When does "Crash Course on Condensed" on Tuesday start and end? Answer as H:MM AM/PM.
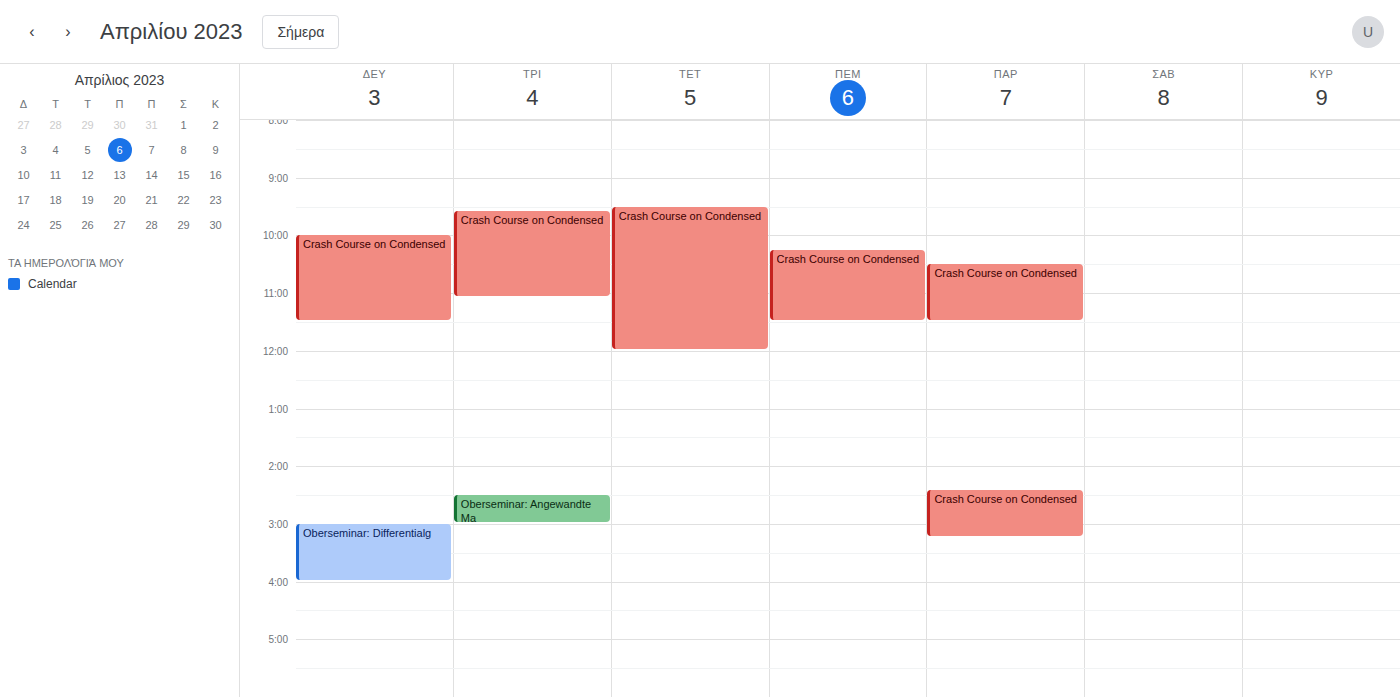
9:35 AM to 11:05 AM